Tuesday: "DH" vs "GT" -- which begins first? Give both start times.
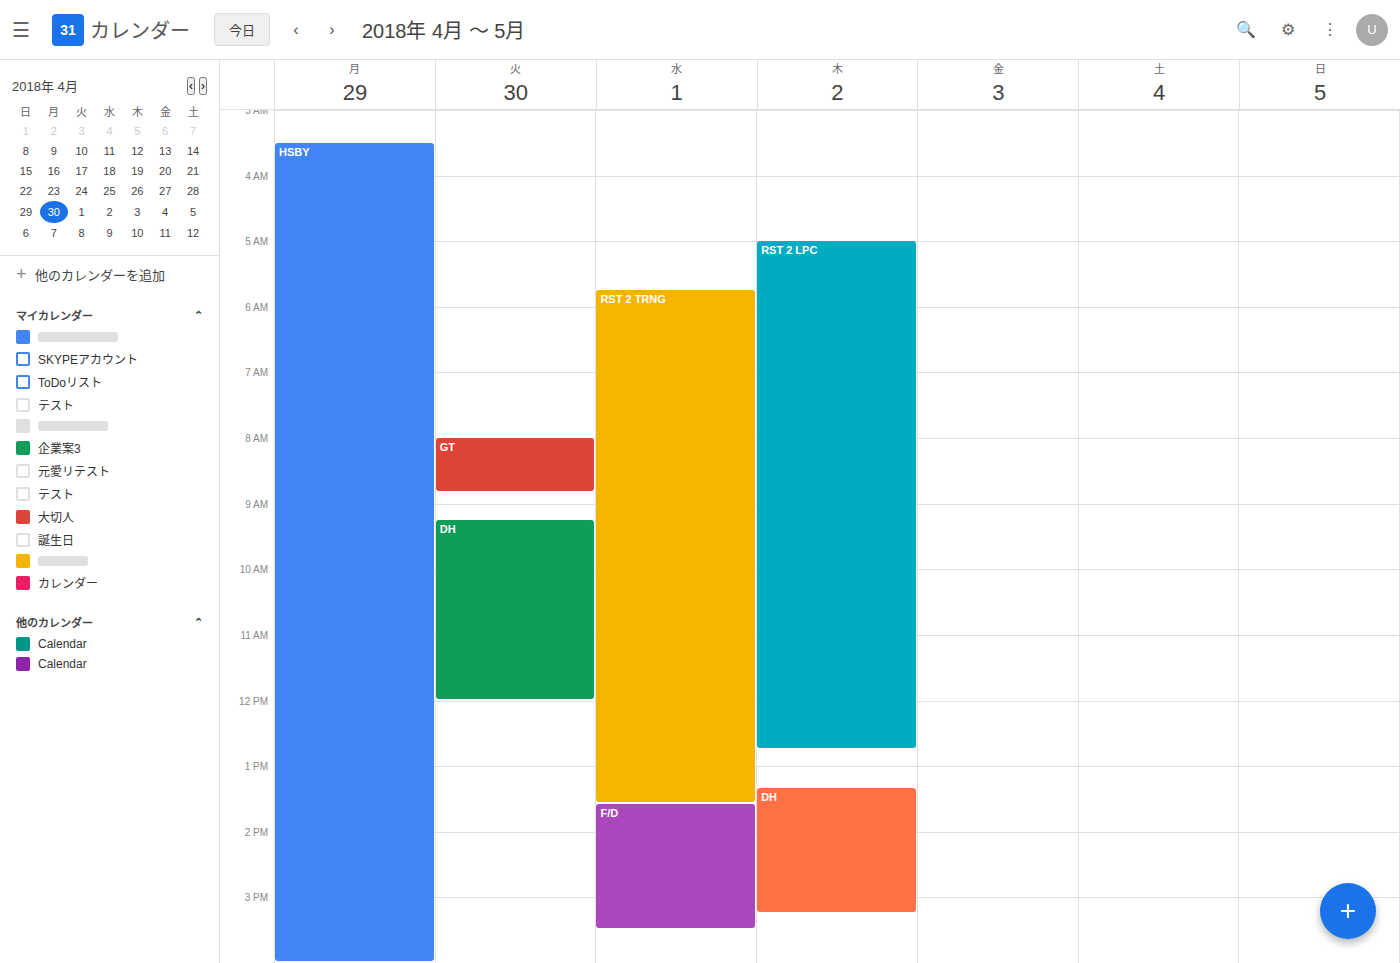
"GT" 8:00 AM; "DH" 9:15 AM.